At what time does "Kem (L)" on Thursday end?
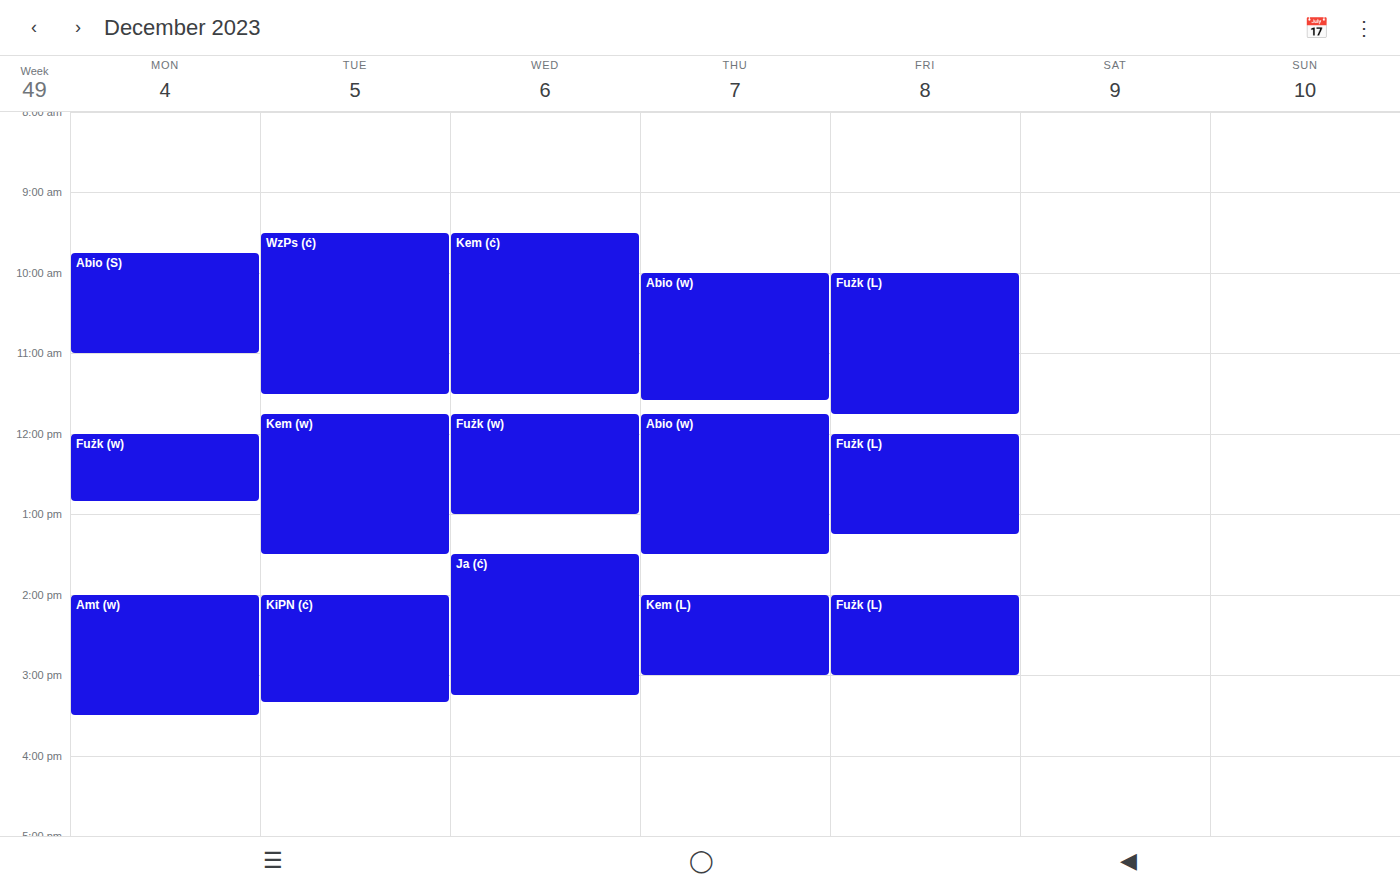
3:00 PM